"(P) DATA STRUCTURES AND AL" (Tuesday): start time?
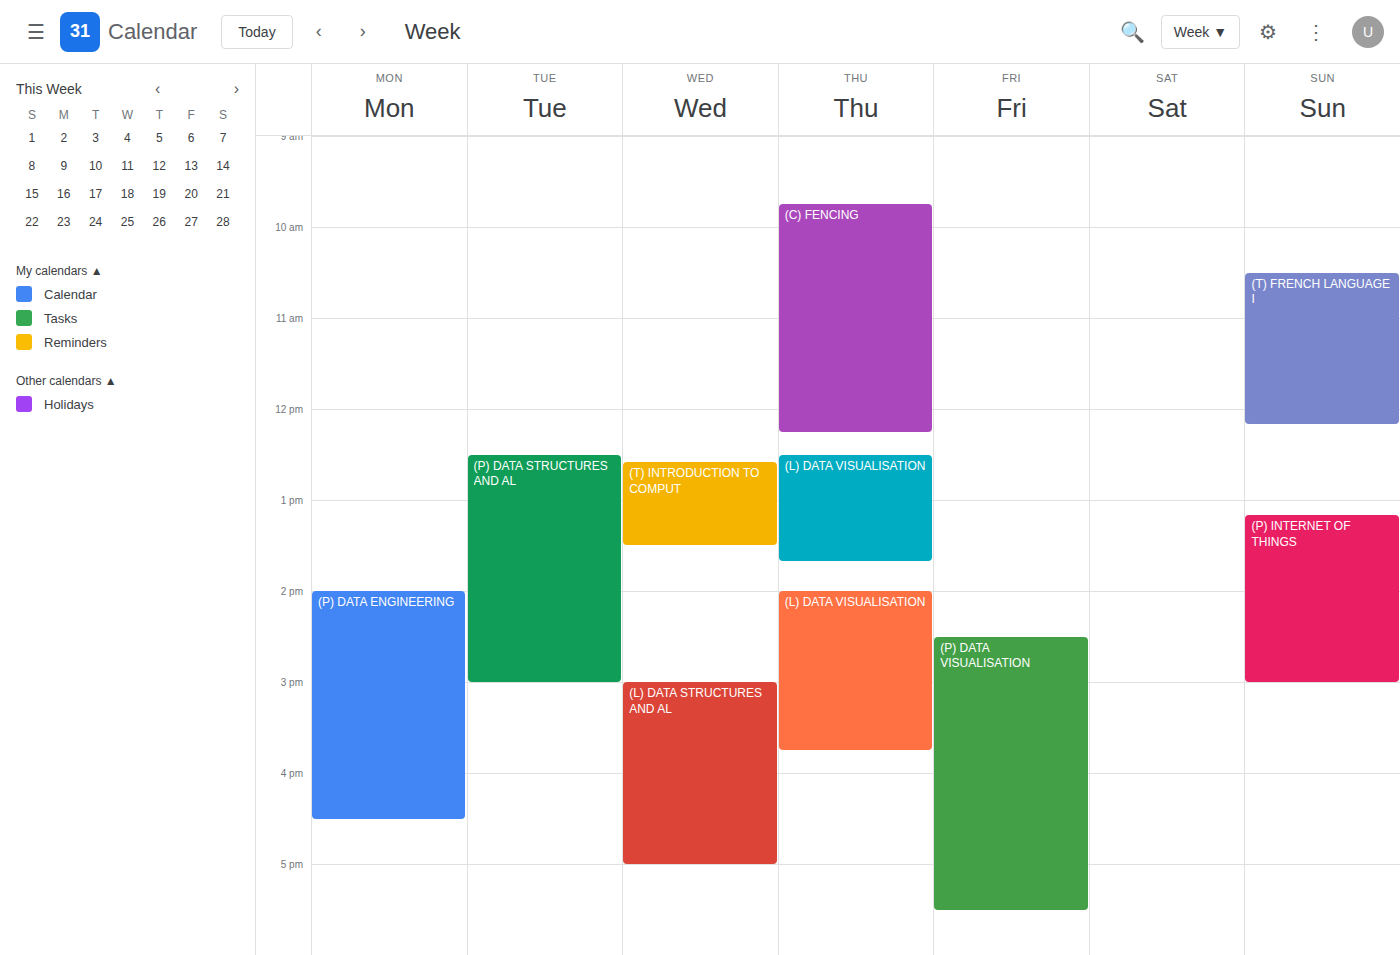
12:30 PM